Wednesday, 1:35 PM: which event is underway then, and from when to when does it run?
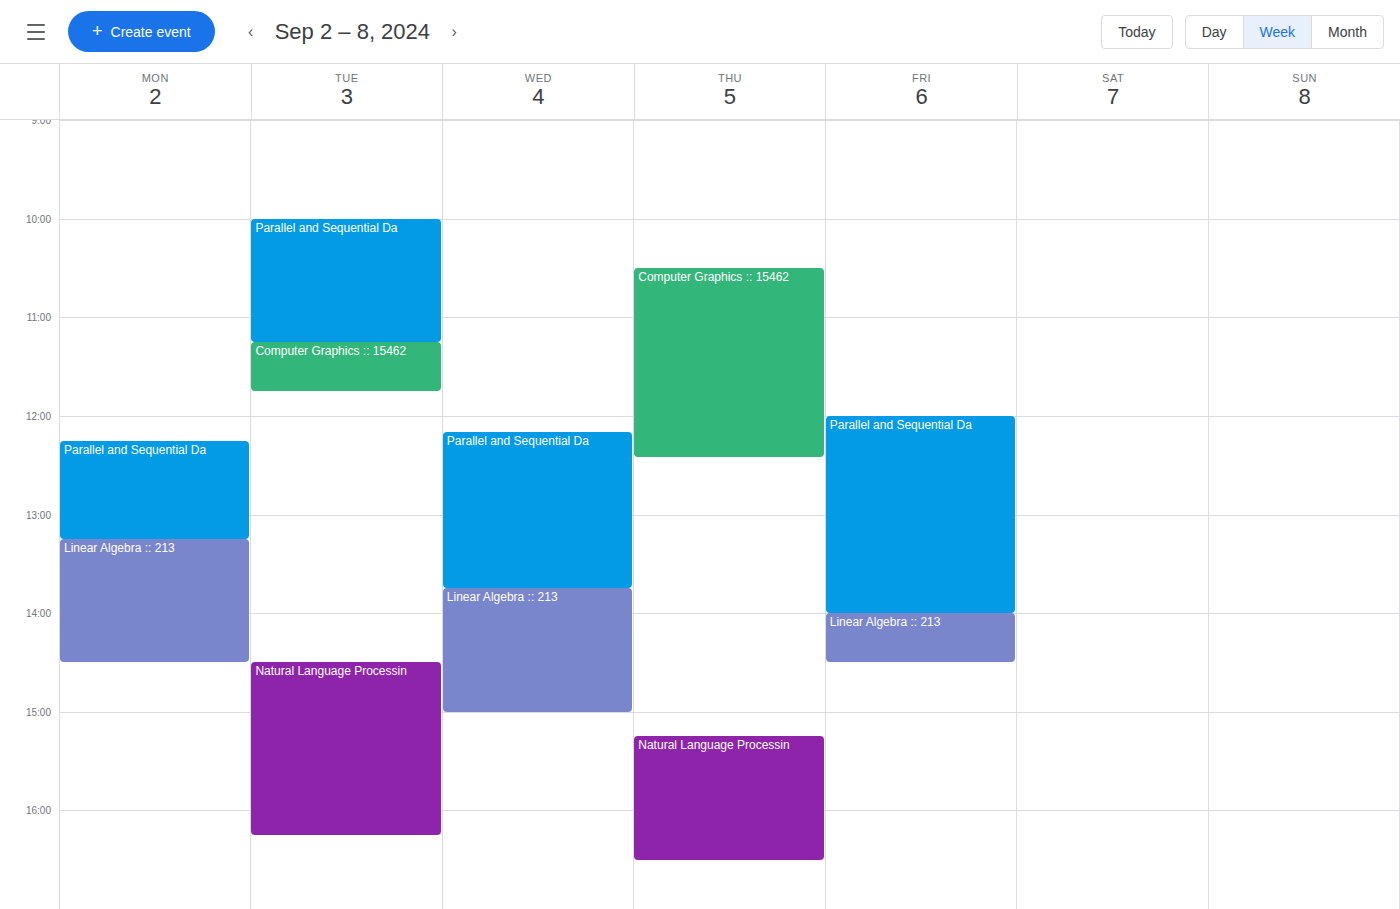
"Parallel and Sequential Da", 12:10 PM to 1:45 PM